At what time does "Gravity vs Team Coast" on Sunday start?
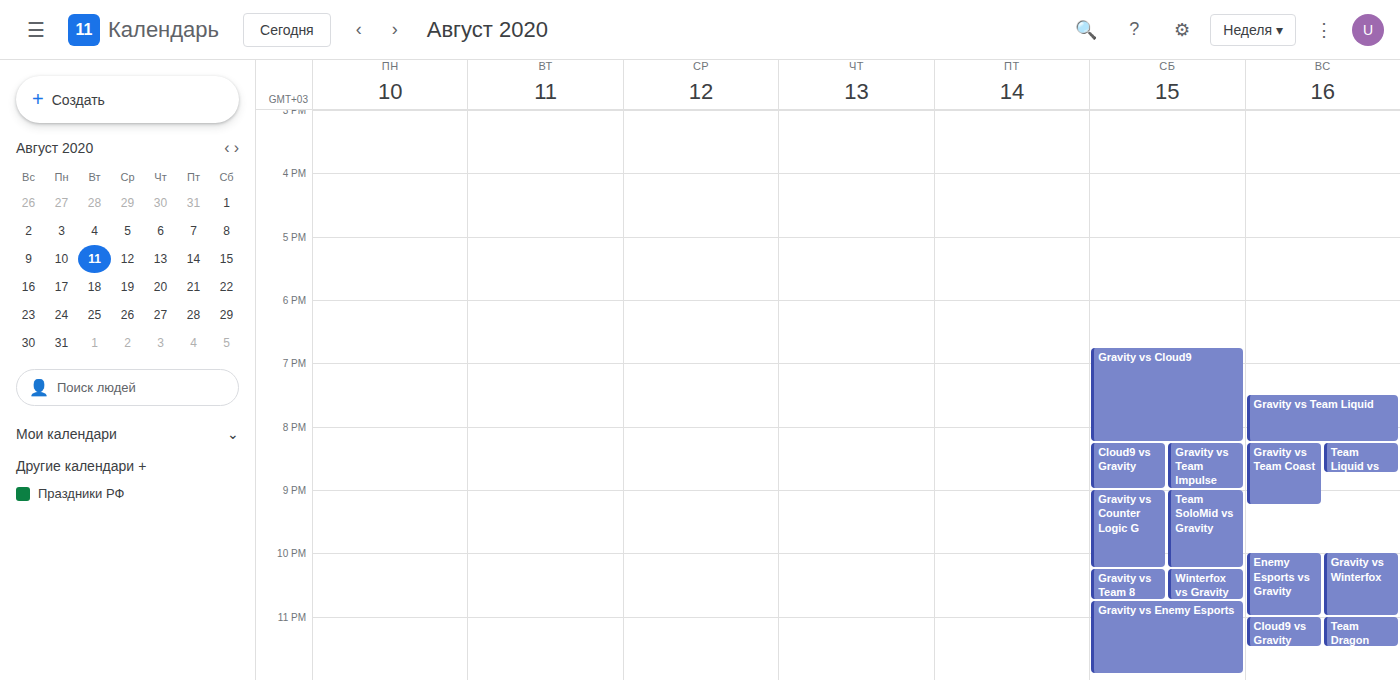
8:15 PM